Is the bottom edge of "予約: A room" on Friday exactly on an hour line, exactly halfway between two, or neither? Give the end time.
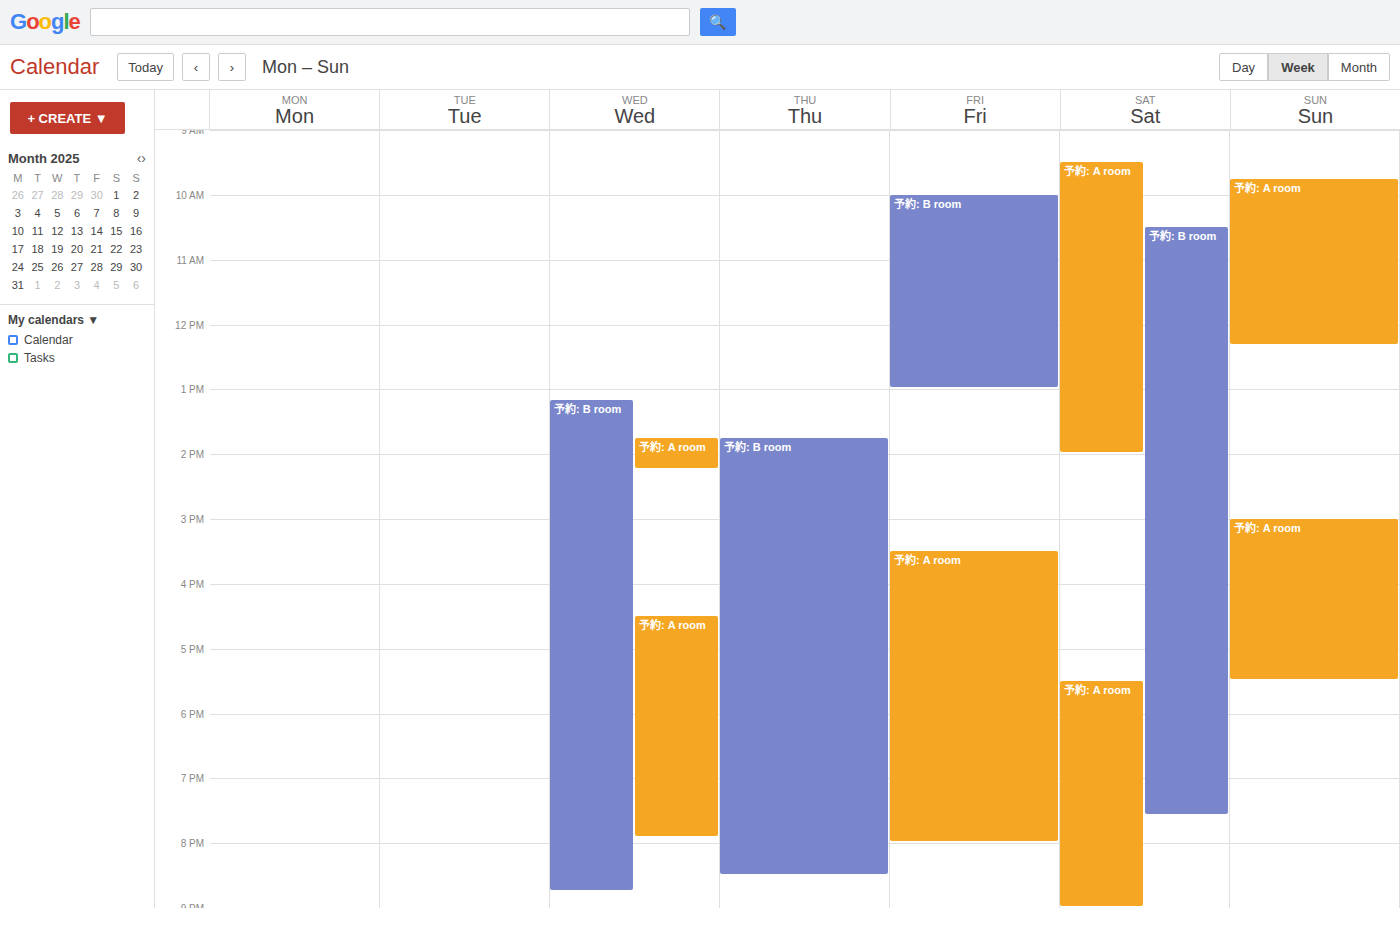
8:00 PM -- exactly on the 8 PM line.